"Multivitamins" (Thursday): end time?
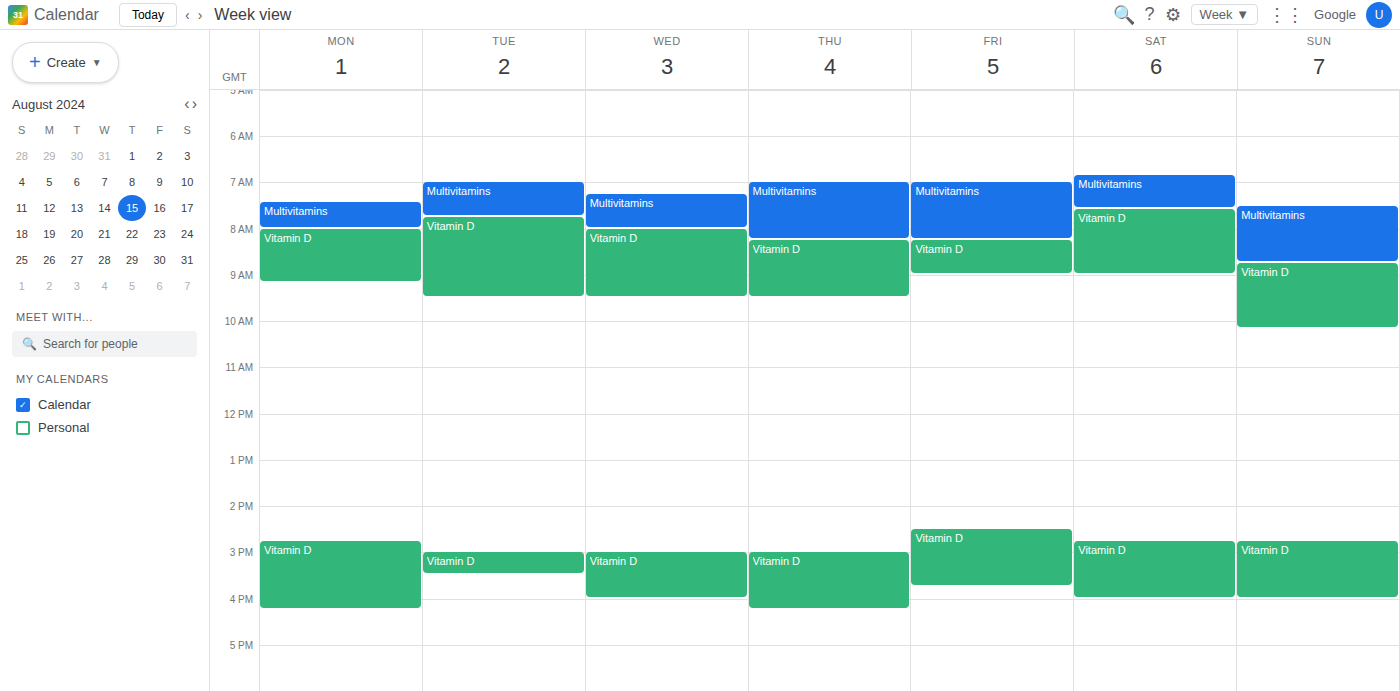
08:15